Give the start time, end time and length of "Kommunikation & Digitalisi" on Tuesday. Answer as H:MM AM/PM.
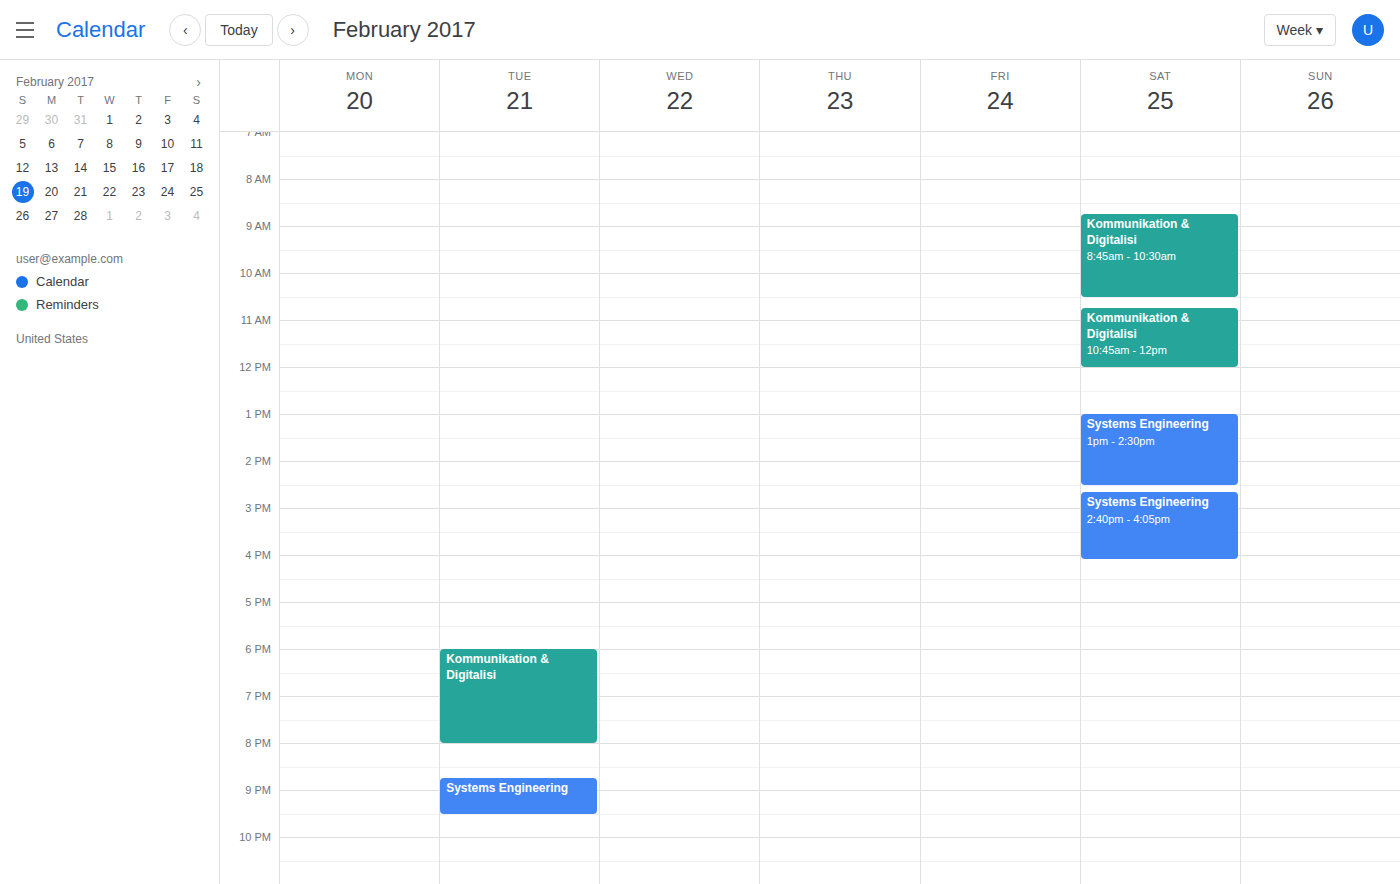
6:00 PM to 8:00 PM, 2 hours